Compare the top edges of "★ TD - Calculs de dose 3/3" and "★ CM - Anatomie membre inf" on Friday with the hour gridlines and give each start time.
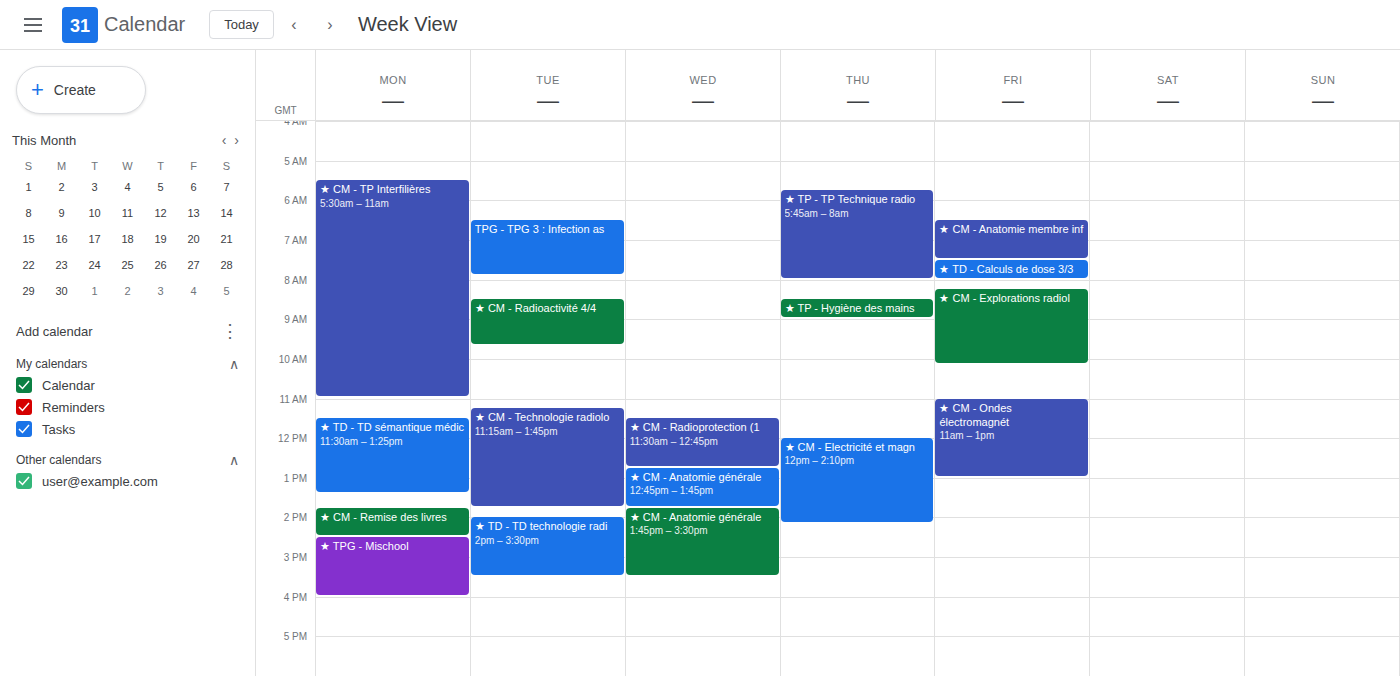
"★ TD - Calculs de dose 3/3": 7:30 AM, halfway between the 7 AM and 8 AM lines. "★ CM - Anatomie membre inf": 6:30 AM, halfway between the 6 AM and 7 AM lines.